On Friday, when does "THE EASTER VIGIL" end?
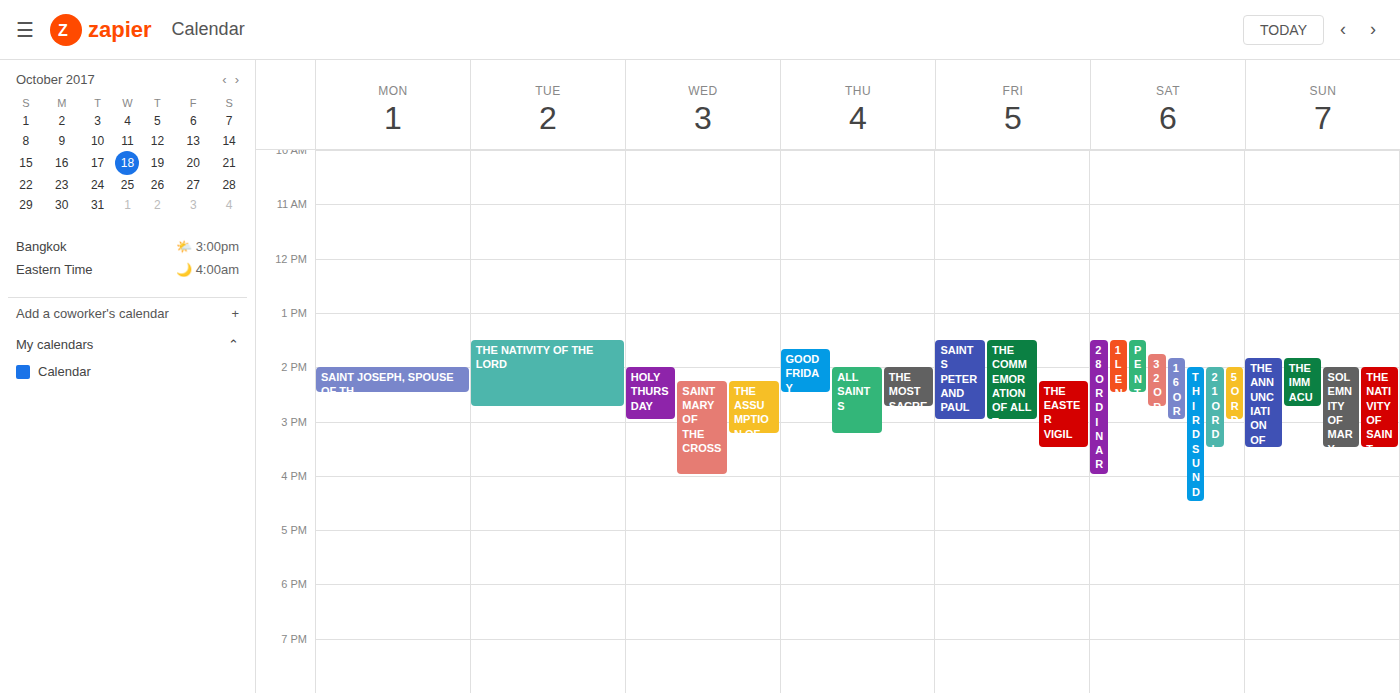
3:30 PM